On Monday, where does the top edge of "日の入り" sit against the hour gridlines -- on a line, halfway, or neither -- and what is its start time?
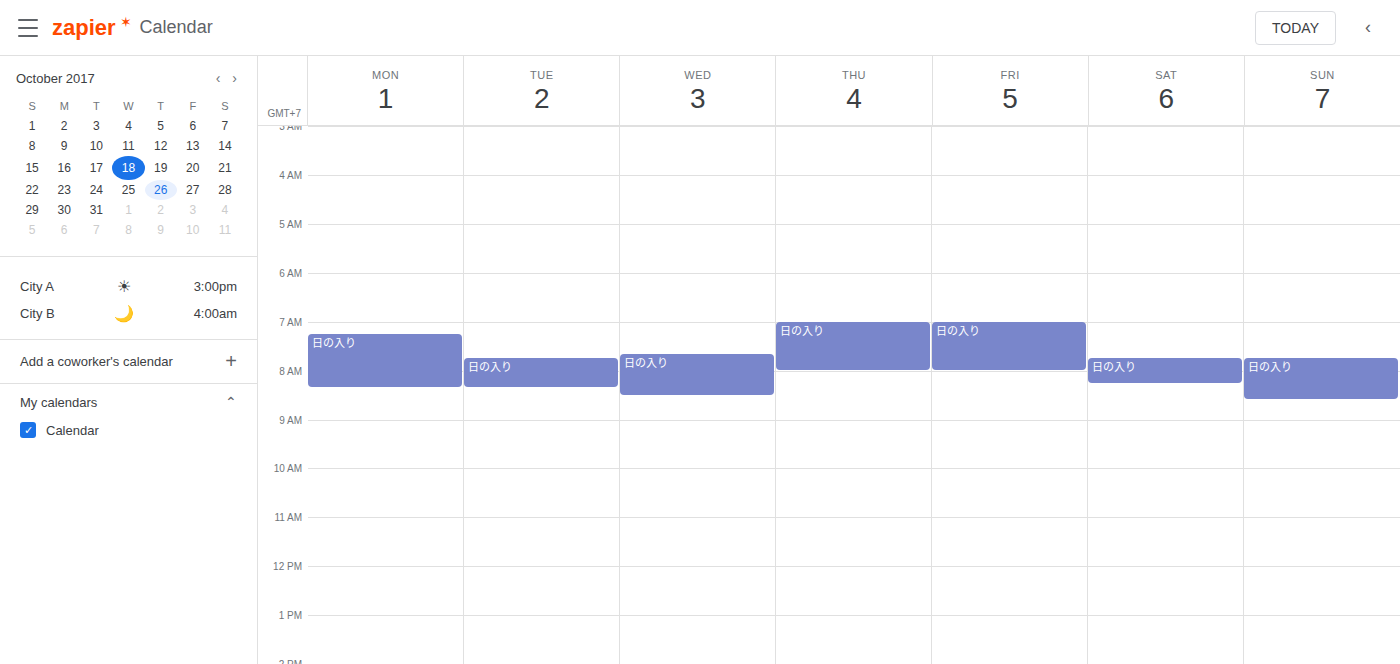
7:15 AM -- neither: a quarter of the way from the 7 AM line to the 8 AM line.